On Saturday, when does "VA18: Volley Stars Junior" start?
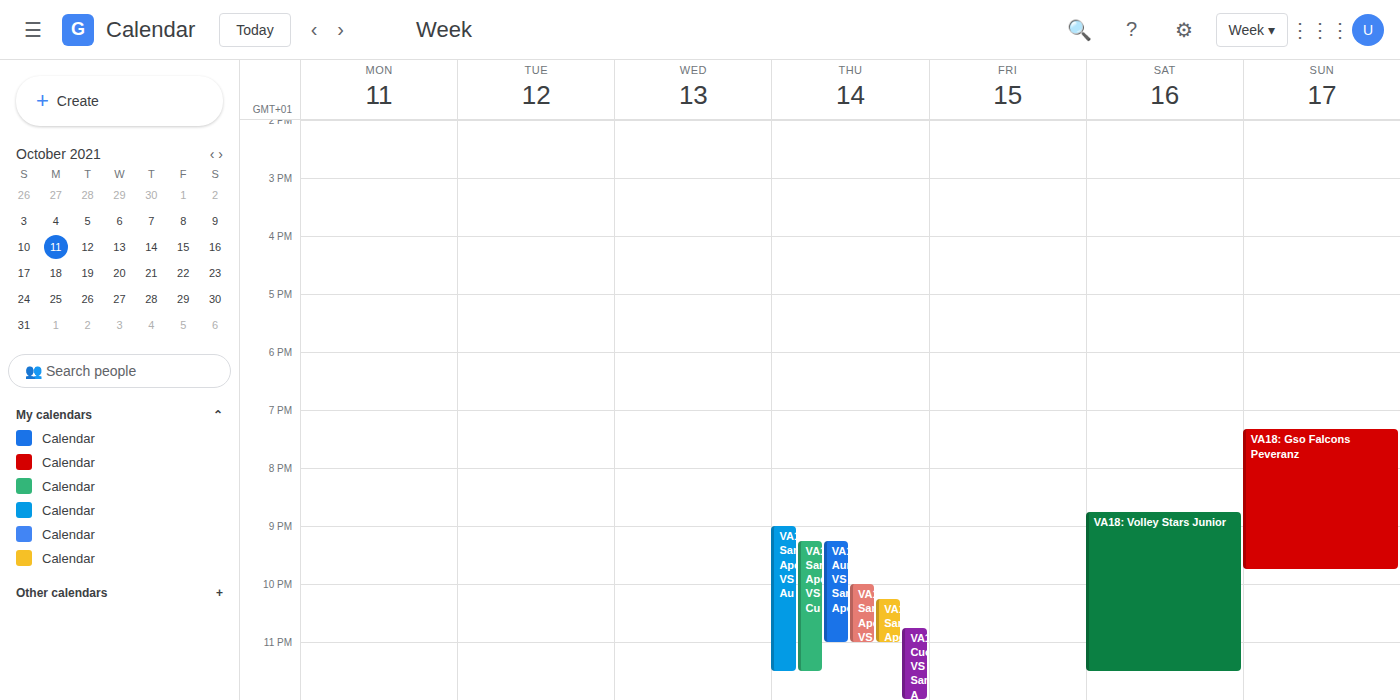
20:45